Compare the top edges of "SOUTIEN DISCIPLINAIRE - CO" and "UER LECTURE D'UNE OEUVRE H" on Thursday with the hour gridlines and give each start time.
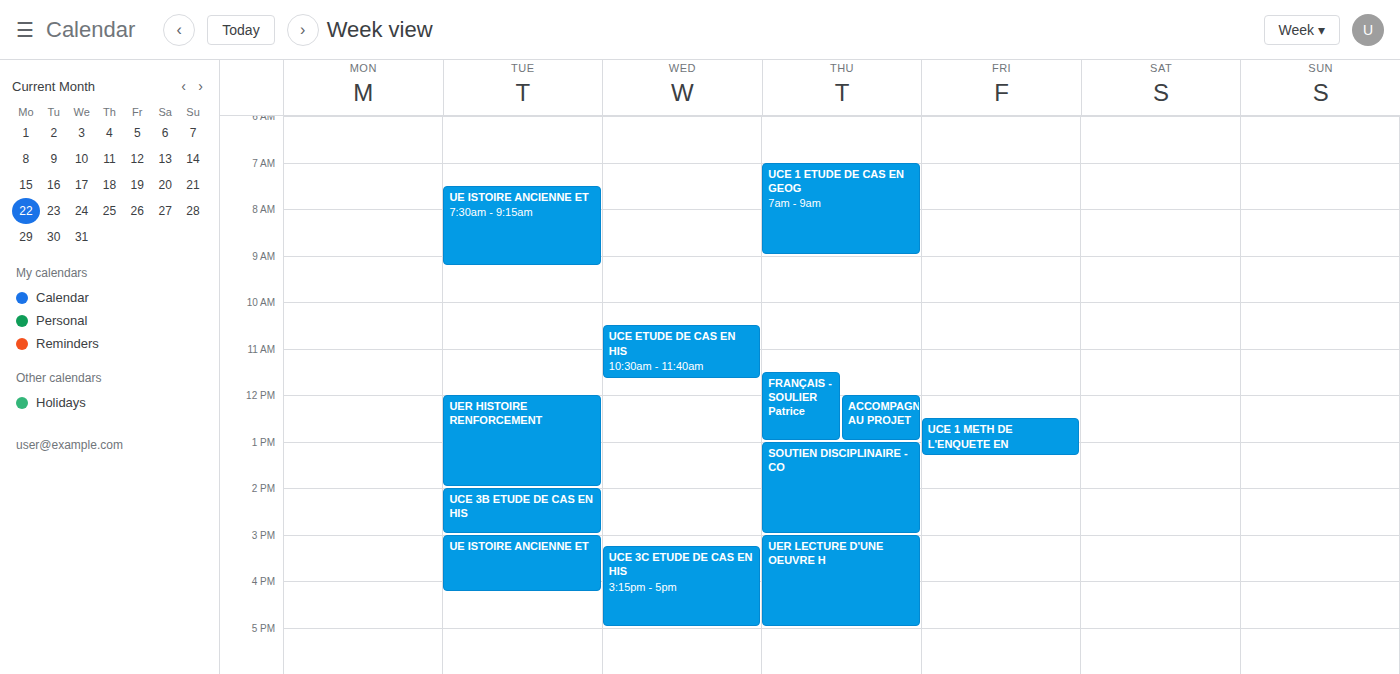
"SOUTIEN DISCIPLINAIRE - CO": 1:00 PM, exactly on the 1 PM line. "UER LECTURE D'UNE OEUVRE H": 3:00 PM, exactly on the 3 PM line.